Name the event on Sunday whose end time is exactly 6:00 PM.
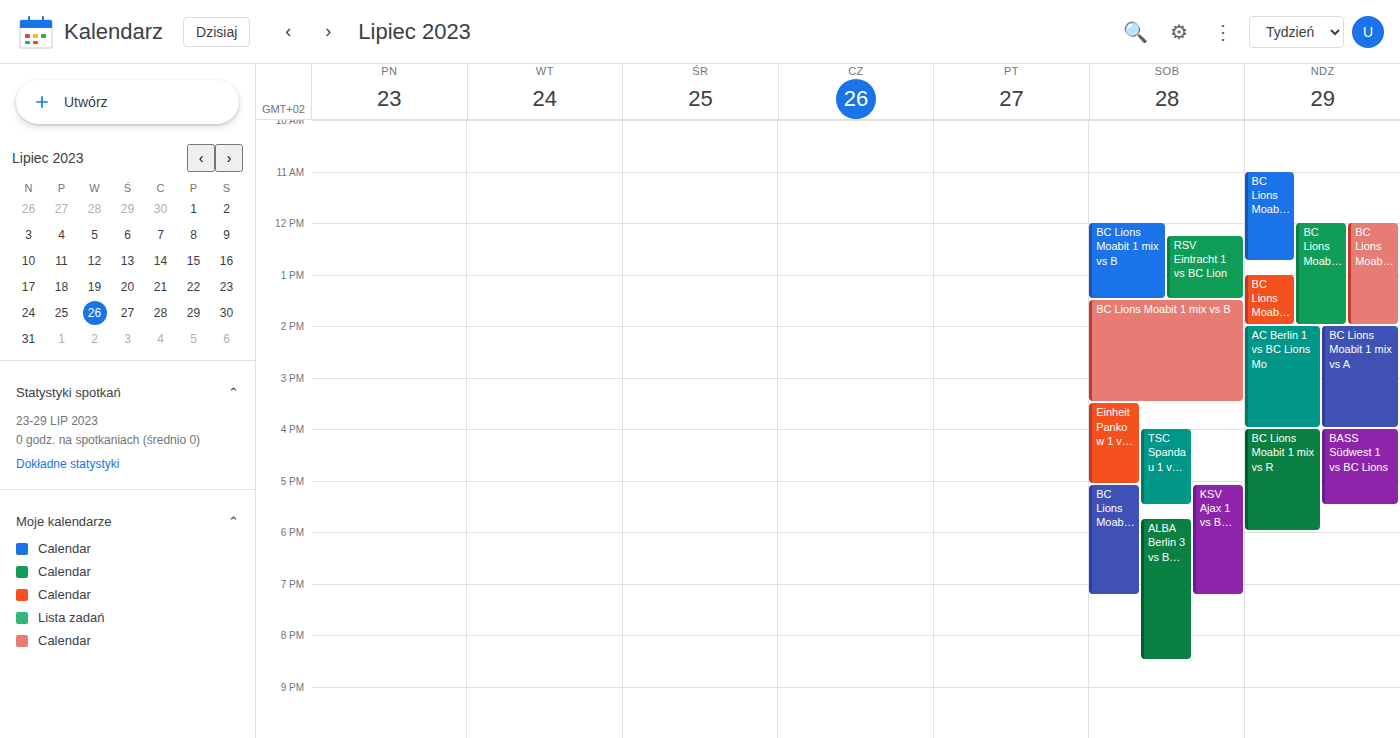
"BC Lions Moabit 1 mix vs R"